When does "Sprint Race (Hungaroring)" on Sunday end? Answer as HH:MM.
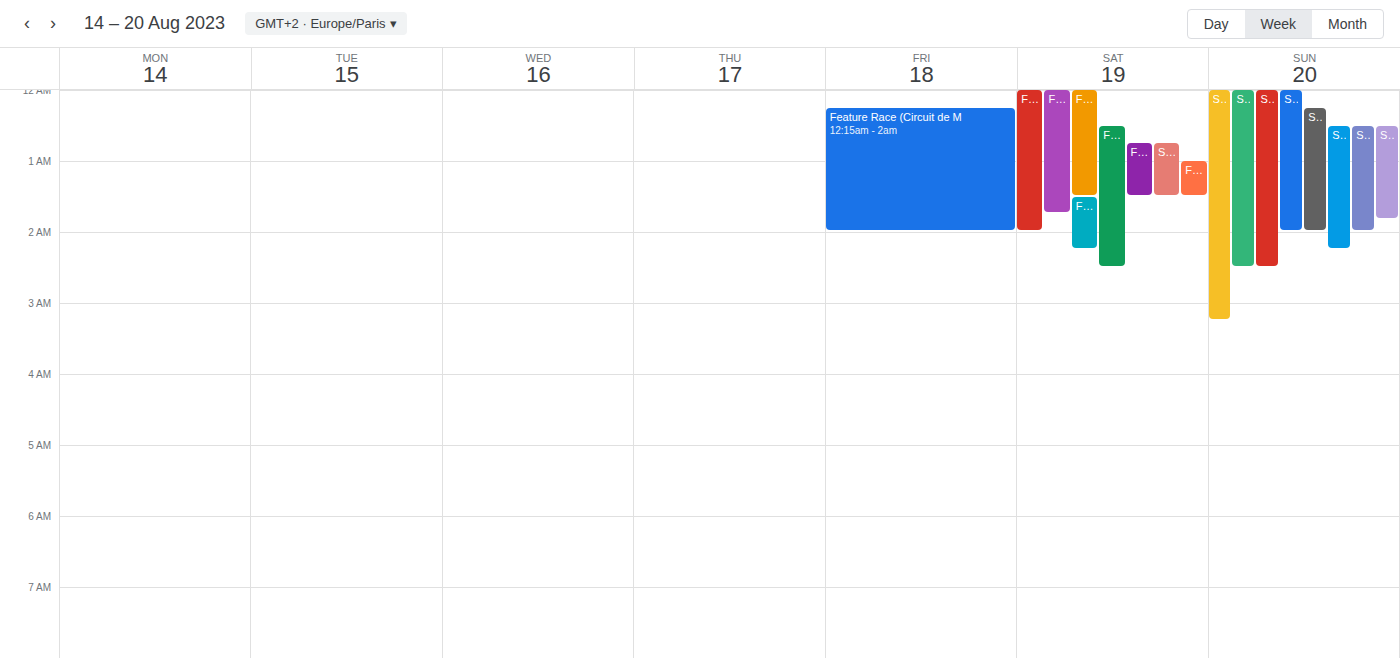
03:15